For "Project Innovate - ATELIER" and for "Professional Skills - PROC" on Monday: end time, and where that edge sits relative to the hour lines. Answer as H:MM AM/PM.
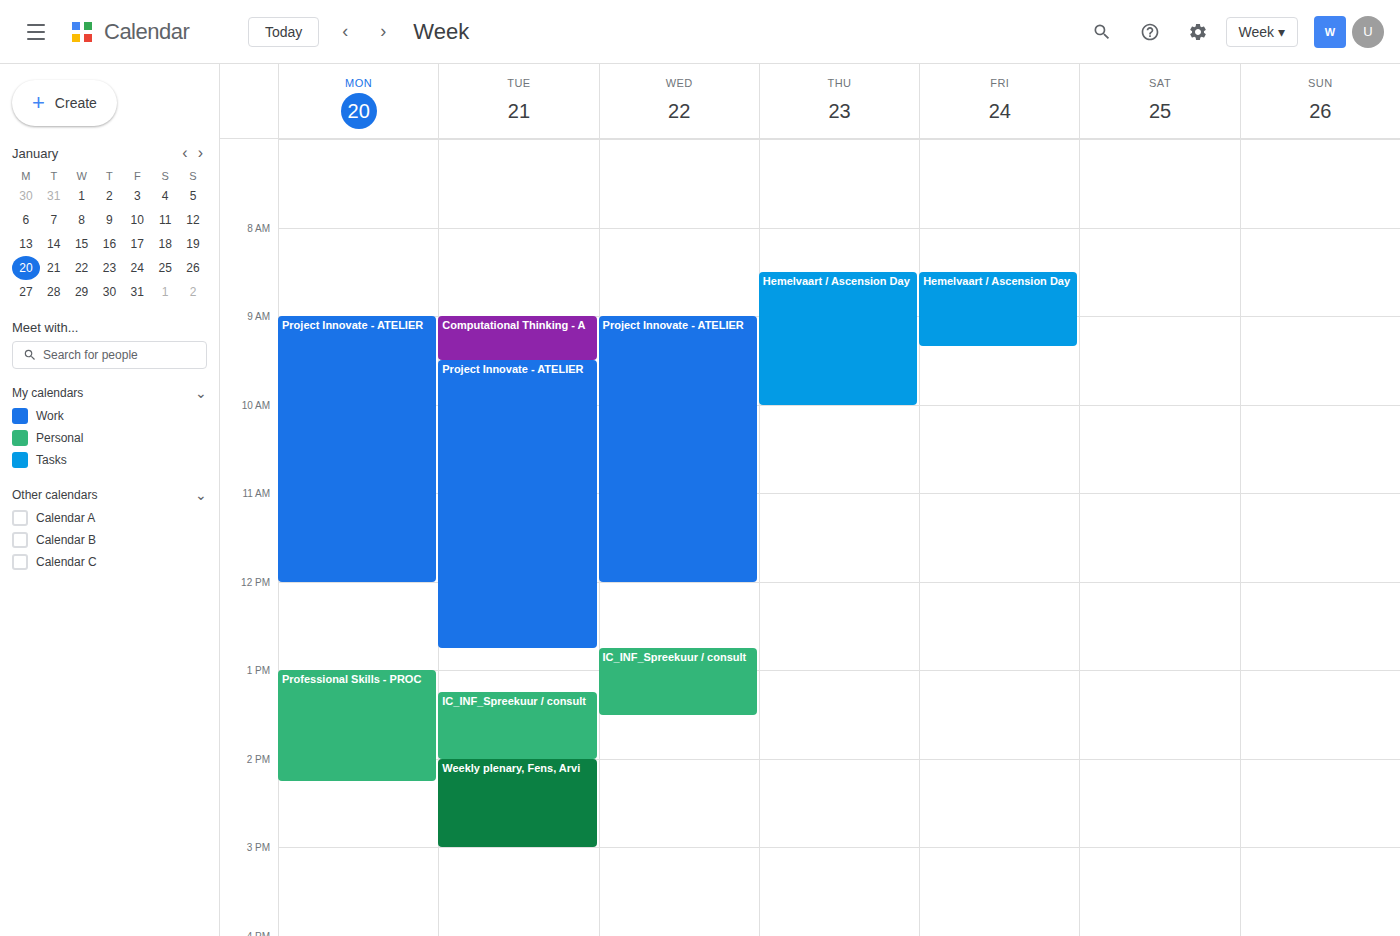
"Project Innovate - ATELIER": 12:00 PM, exactly on the 12 PM line. "Professional Skills - PROC": 2:15 PM, neither: a quarter of the way from the 2 PM line to the 3 PM line.